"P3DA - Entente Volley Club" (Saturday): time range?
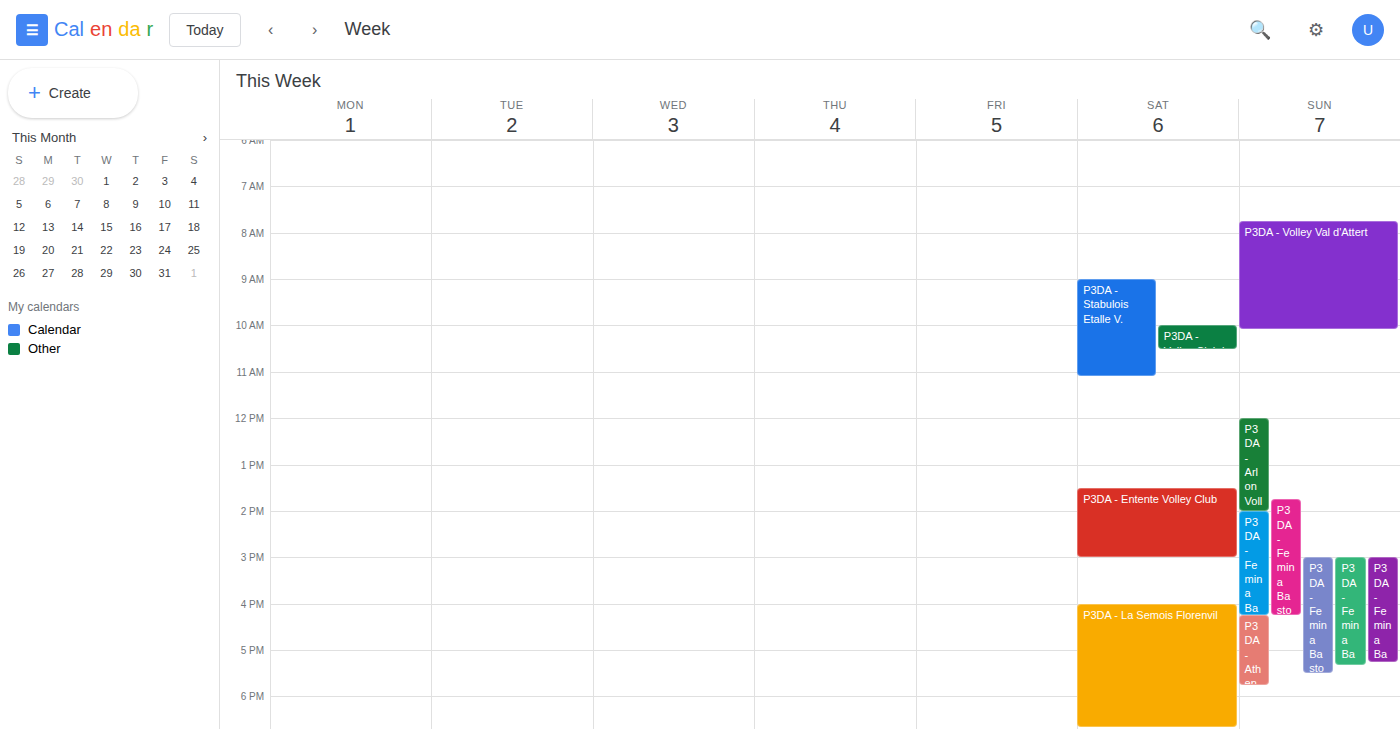
1:30 PM to 3:00 PM